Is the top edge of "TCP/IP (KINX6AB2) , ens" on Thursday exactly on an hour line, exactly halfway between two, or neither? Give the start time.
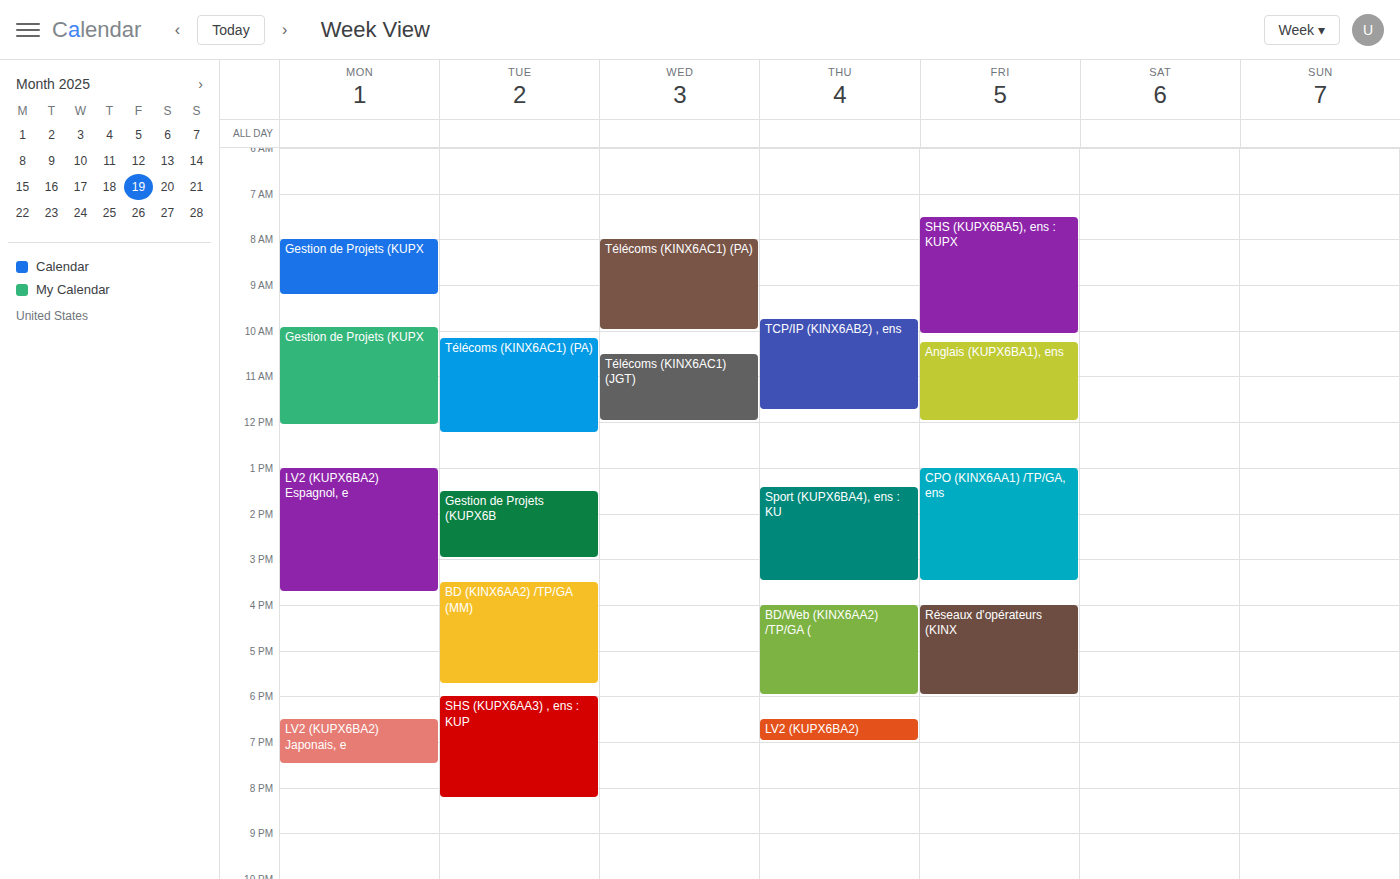
9:45 AM -- neither: three quarters of the way from the 9 AM line to the 10 AM line.